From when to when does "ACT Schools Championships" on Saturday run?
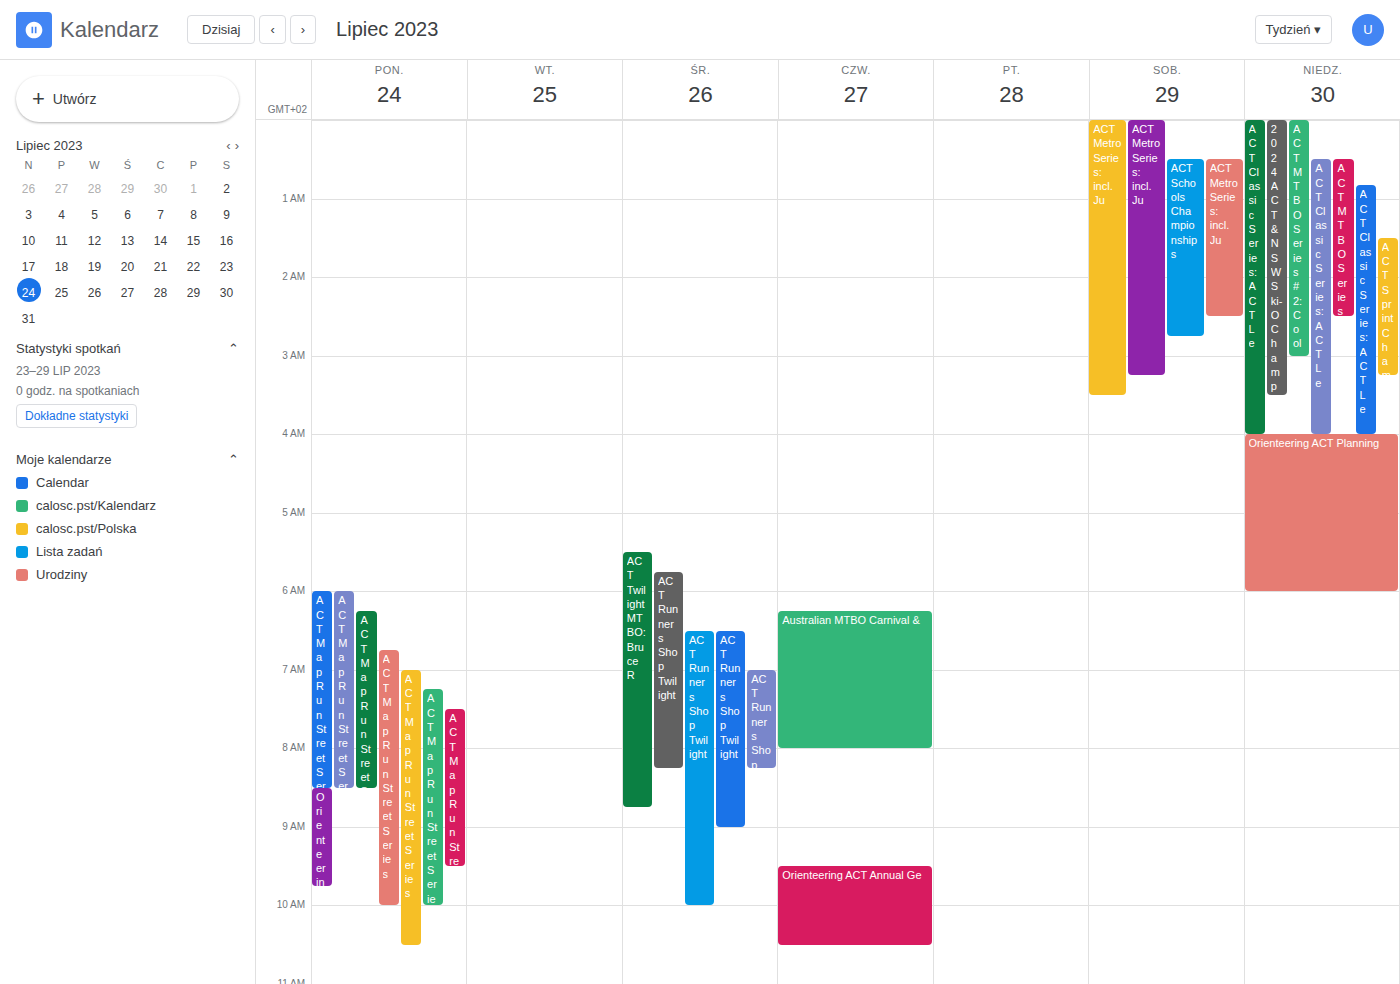
12:30 AM to 2:45 AM